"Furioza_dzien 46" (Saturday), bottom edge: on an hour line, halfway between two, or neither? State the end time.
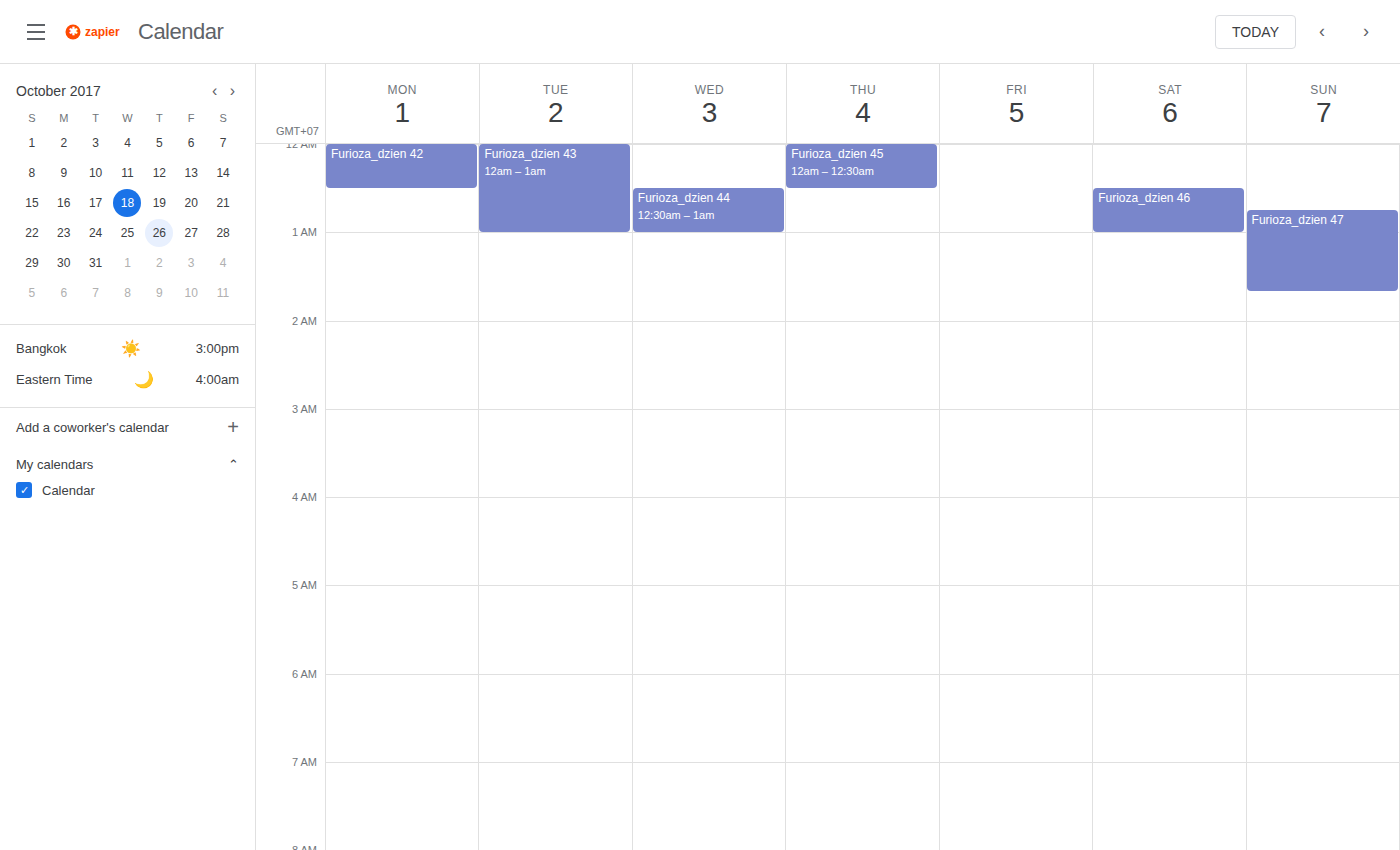
1:00 AM -- exactly on the 1 AM line.